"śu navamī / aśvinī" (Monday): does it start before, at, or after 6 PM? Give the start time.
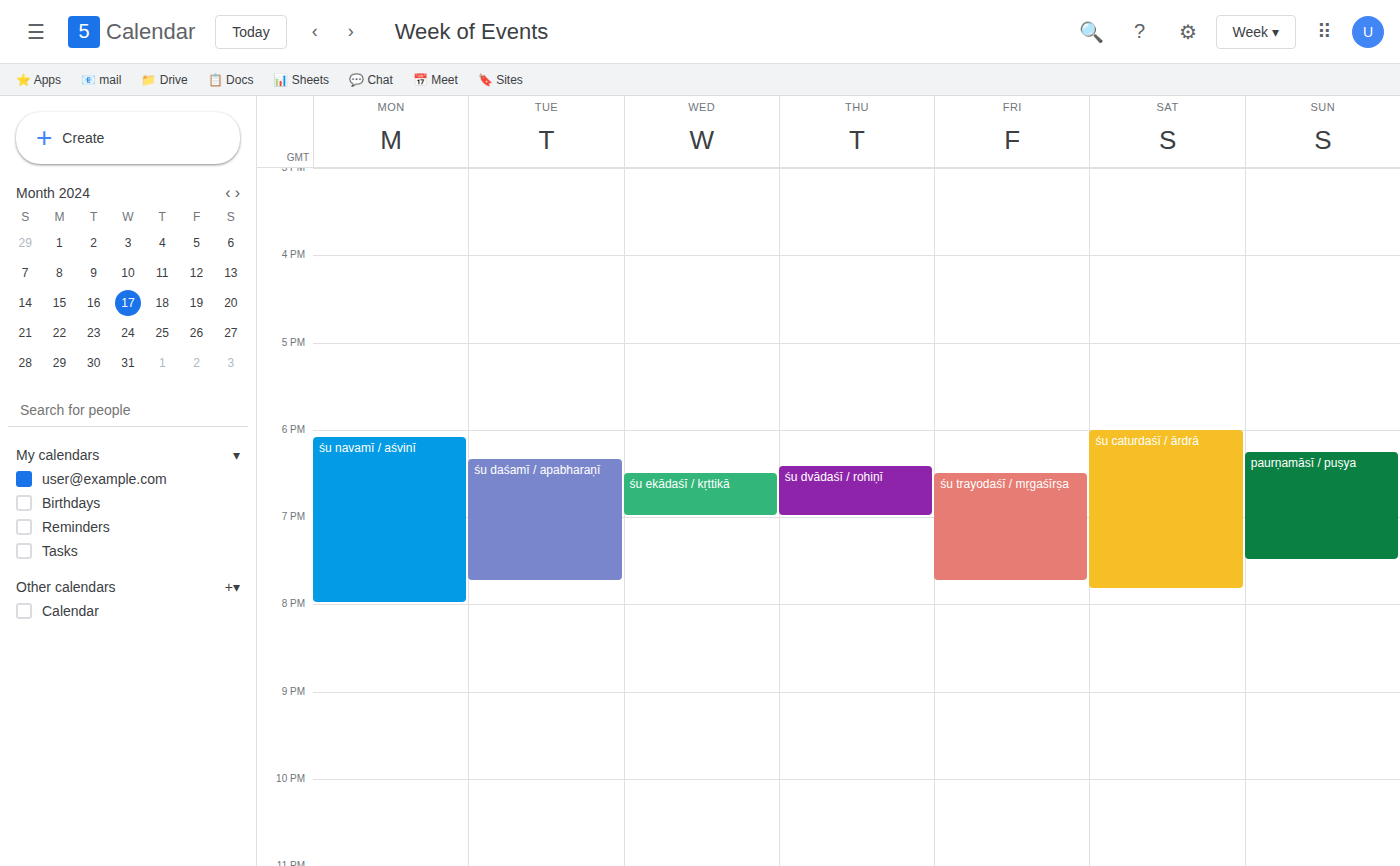
6:05 PM -- after 6 PM, 5 minutes below the 6 PM line.